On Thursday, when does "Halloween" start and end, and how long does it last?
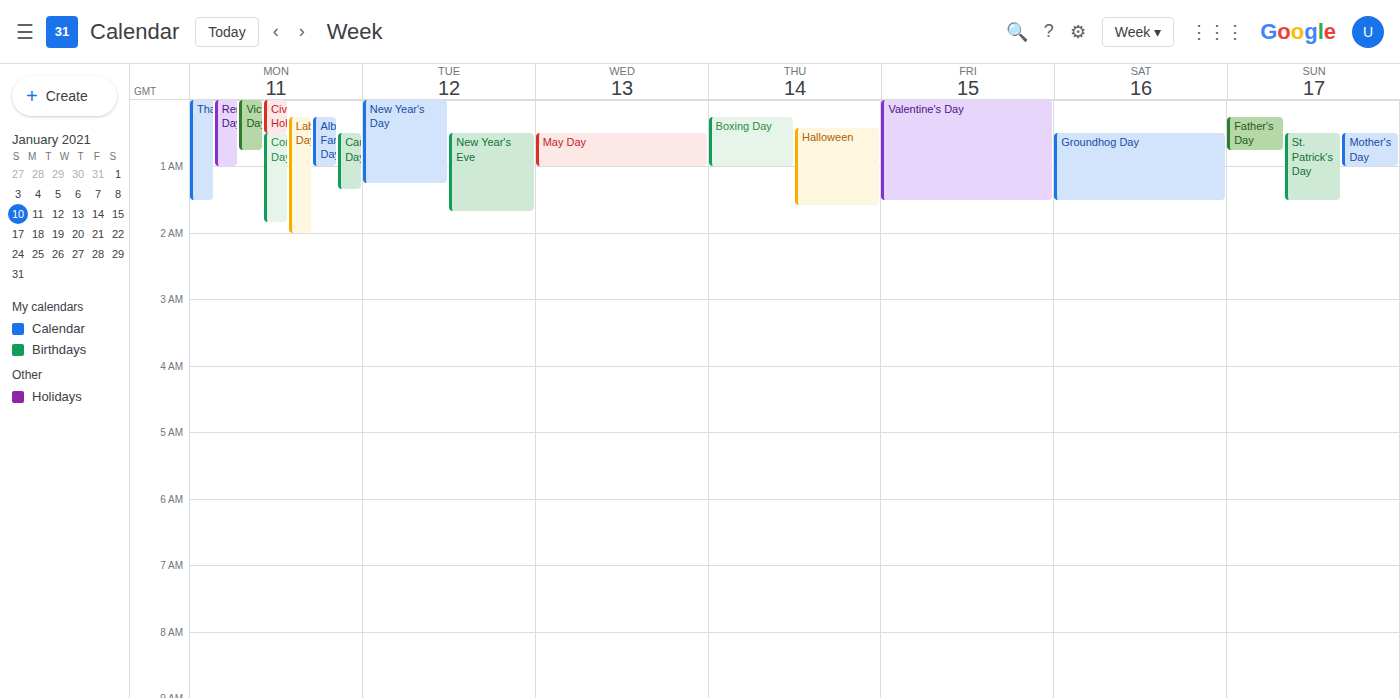
12:25 AM to 1:35 AM, 1 hour 10 minutes